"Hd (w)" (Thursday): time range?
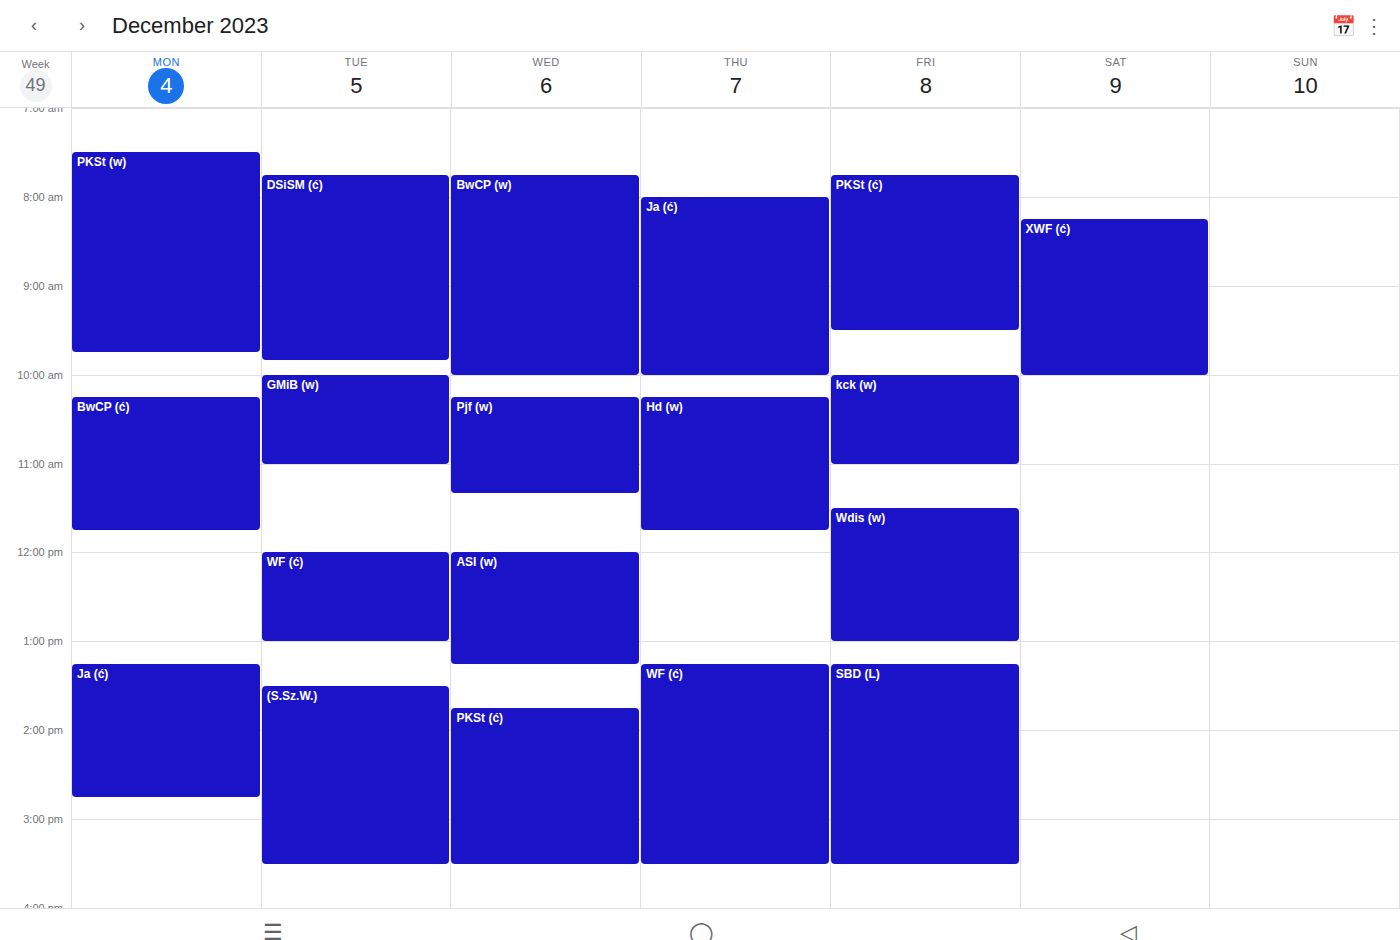
10:15 AM to 11:45 AM